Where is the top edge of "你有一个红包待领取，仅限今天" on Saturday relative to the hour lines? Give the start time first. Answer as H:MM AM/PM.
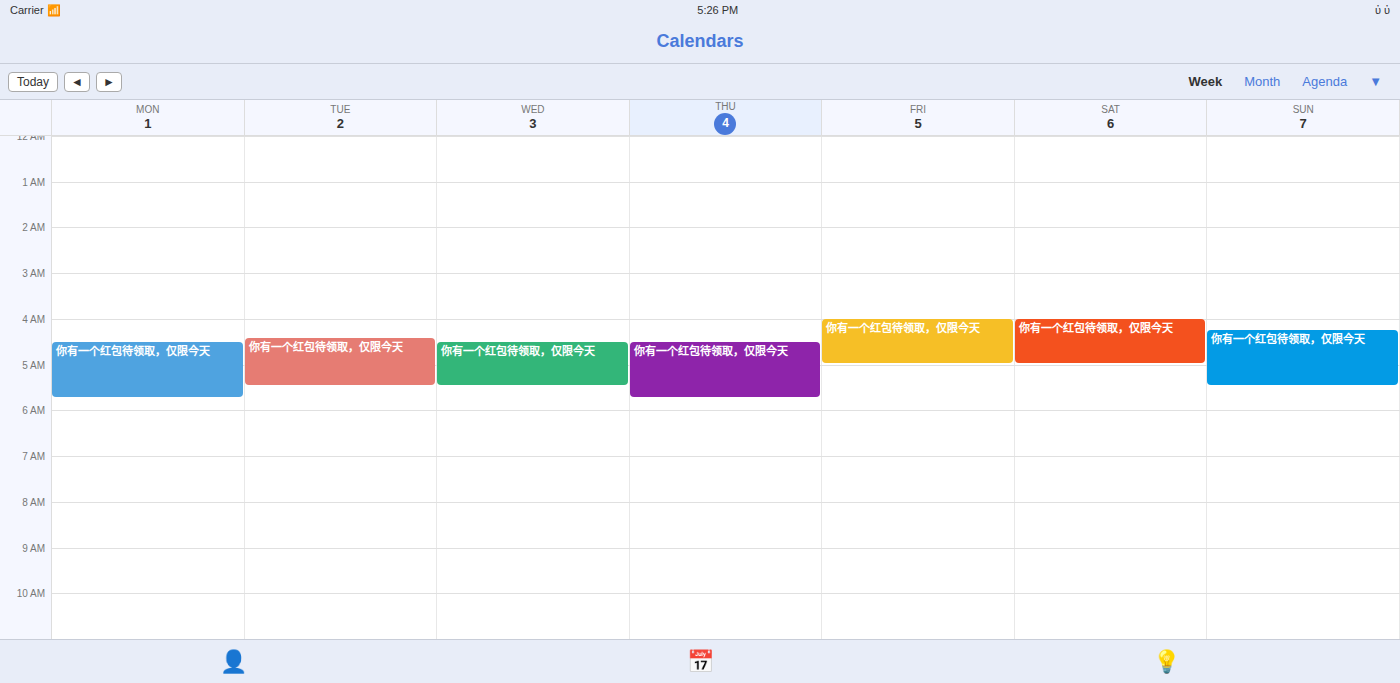
4:00 AM -- exactly on the 4 AM line.